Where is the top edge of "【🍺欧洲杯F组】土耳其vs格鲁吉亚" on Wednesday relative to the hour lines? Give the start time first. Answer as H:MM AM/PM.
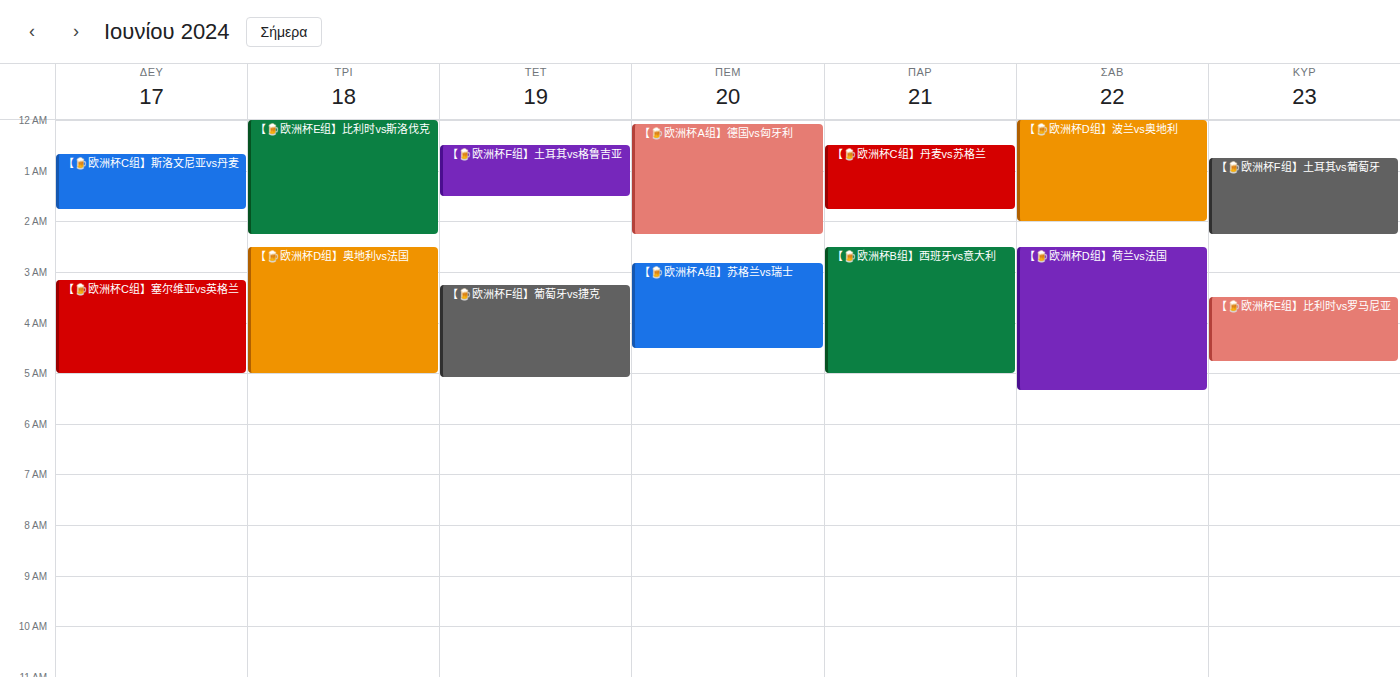
12:30 AM -- halfway between the 12 AM and 1 AM lines.